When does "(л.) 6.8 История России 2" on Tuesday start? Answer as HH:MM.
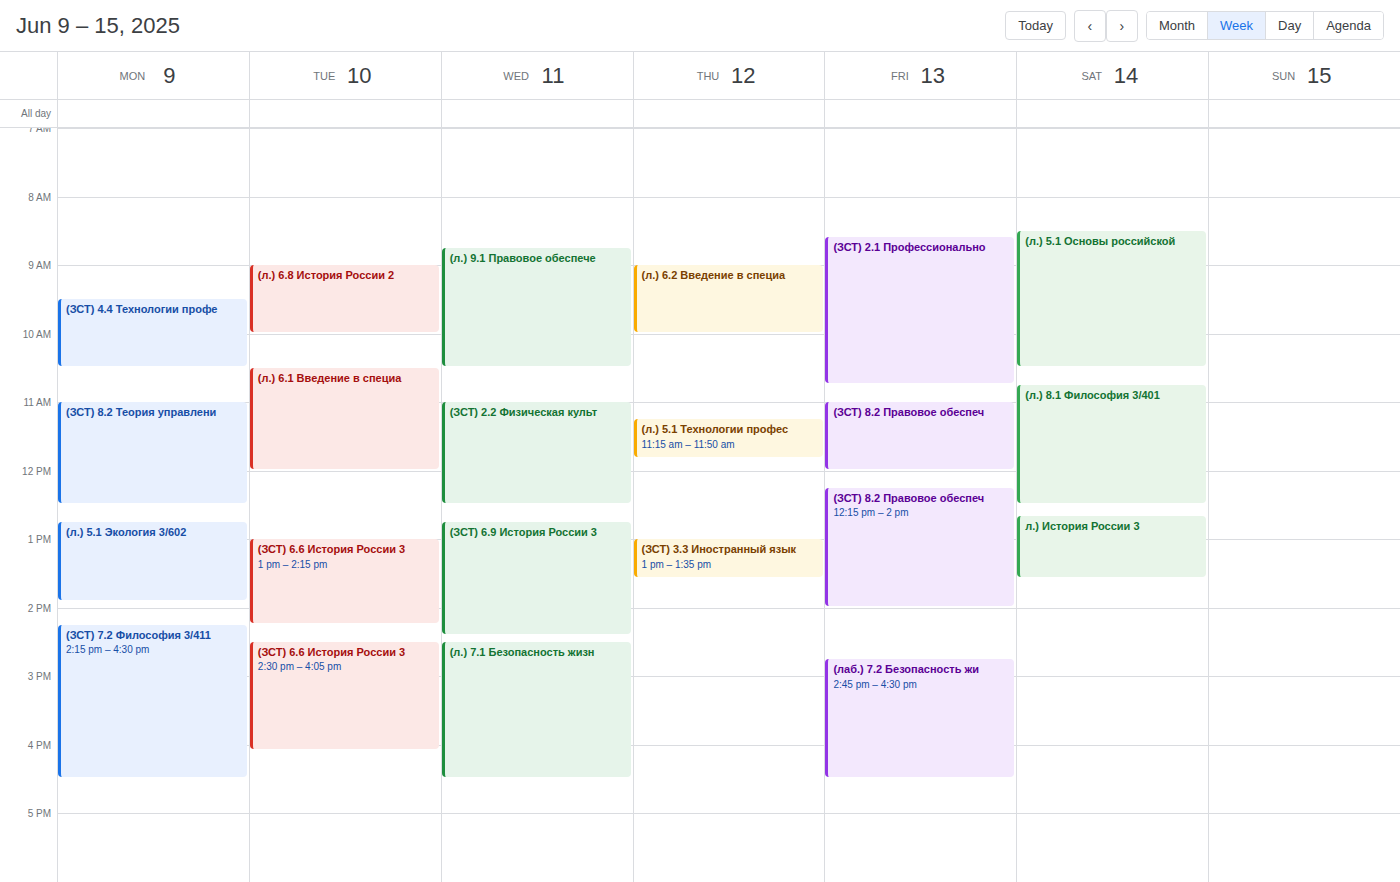
09:00